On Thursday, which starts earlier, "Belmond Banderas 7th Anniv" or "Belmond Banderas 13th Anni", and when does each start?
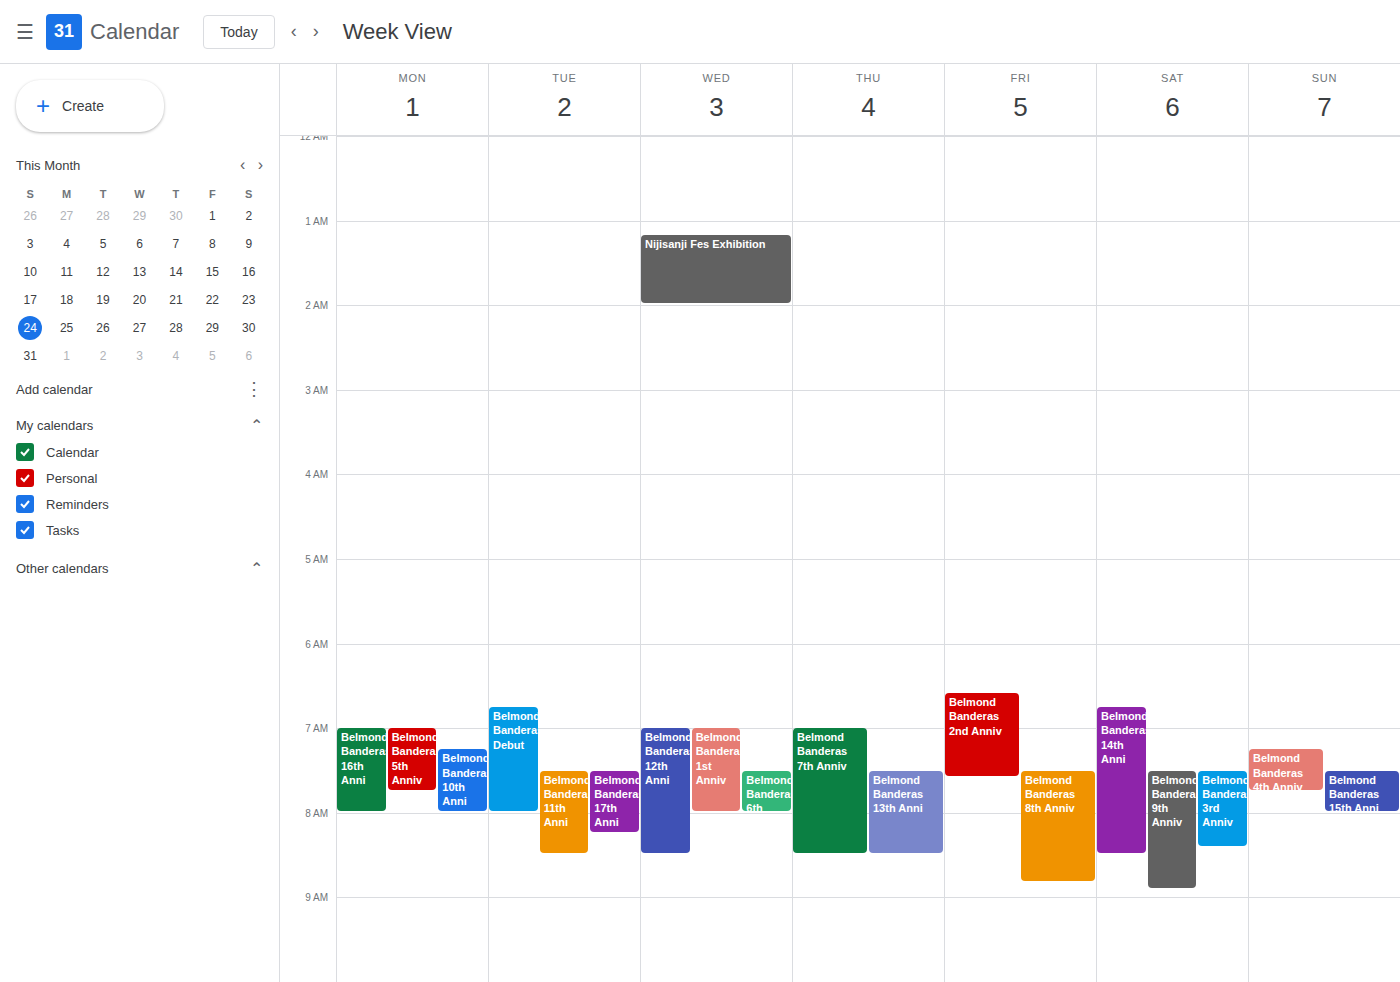
"Belmond Banderas 7th Anniv" 7:00 AM; "Belmond Banderas 13th Anni" 7:30 AM.